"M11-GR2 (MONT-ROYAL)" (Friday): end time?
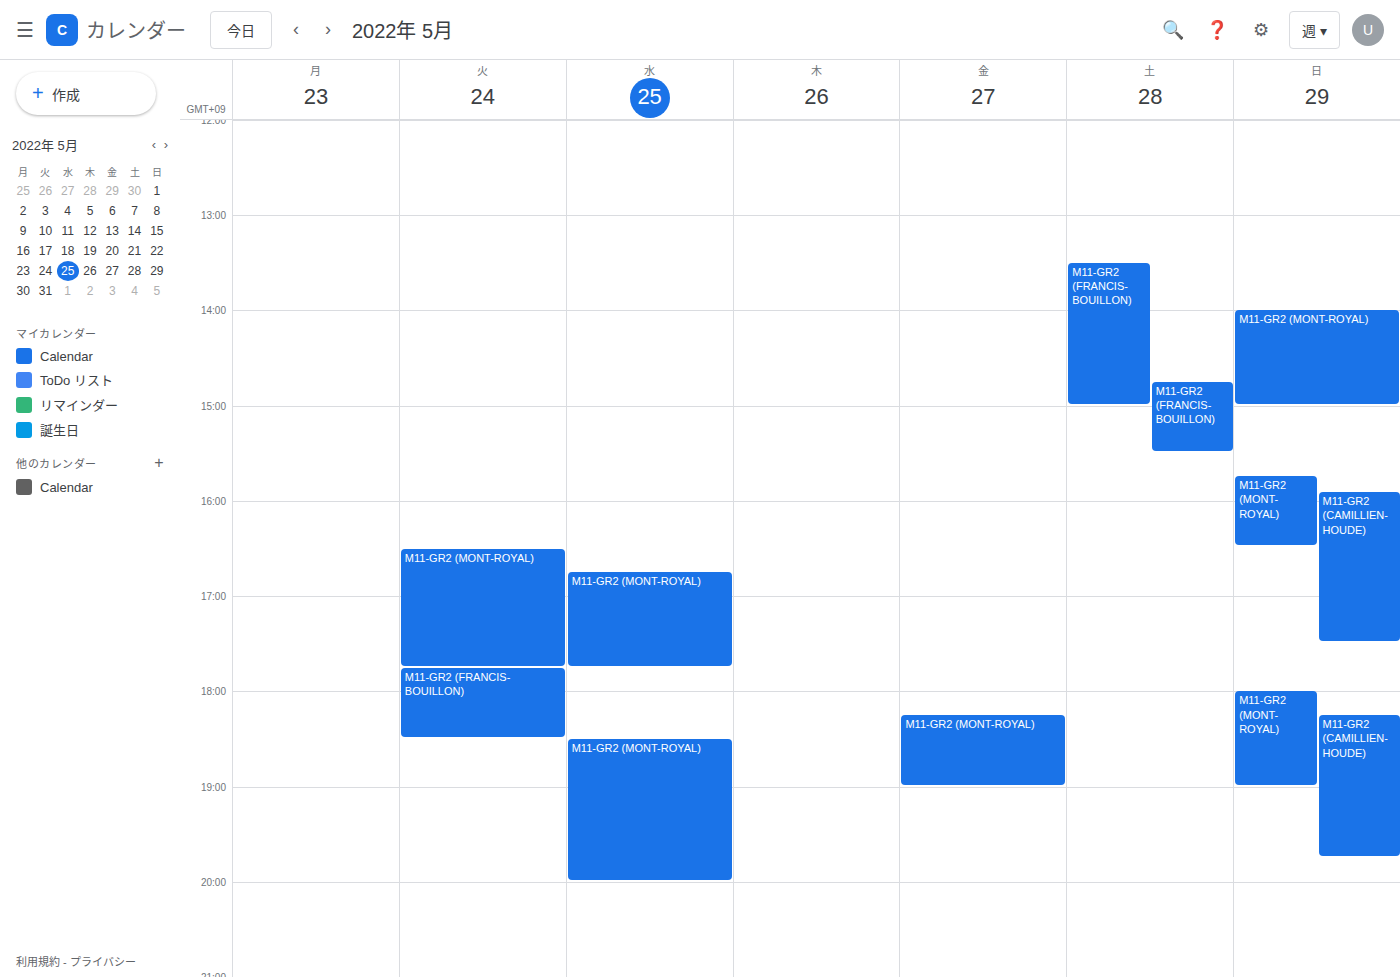
7:00 PM